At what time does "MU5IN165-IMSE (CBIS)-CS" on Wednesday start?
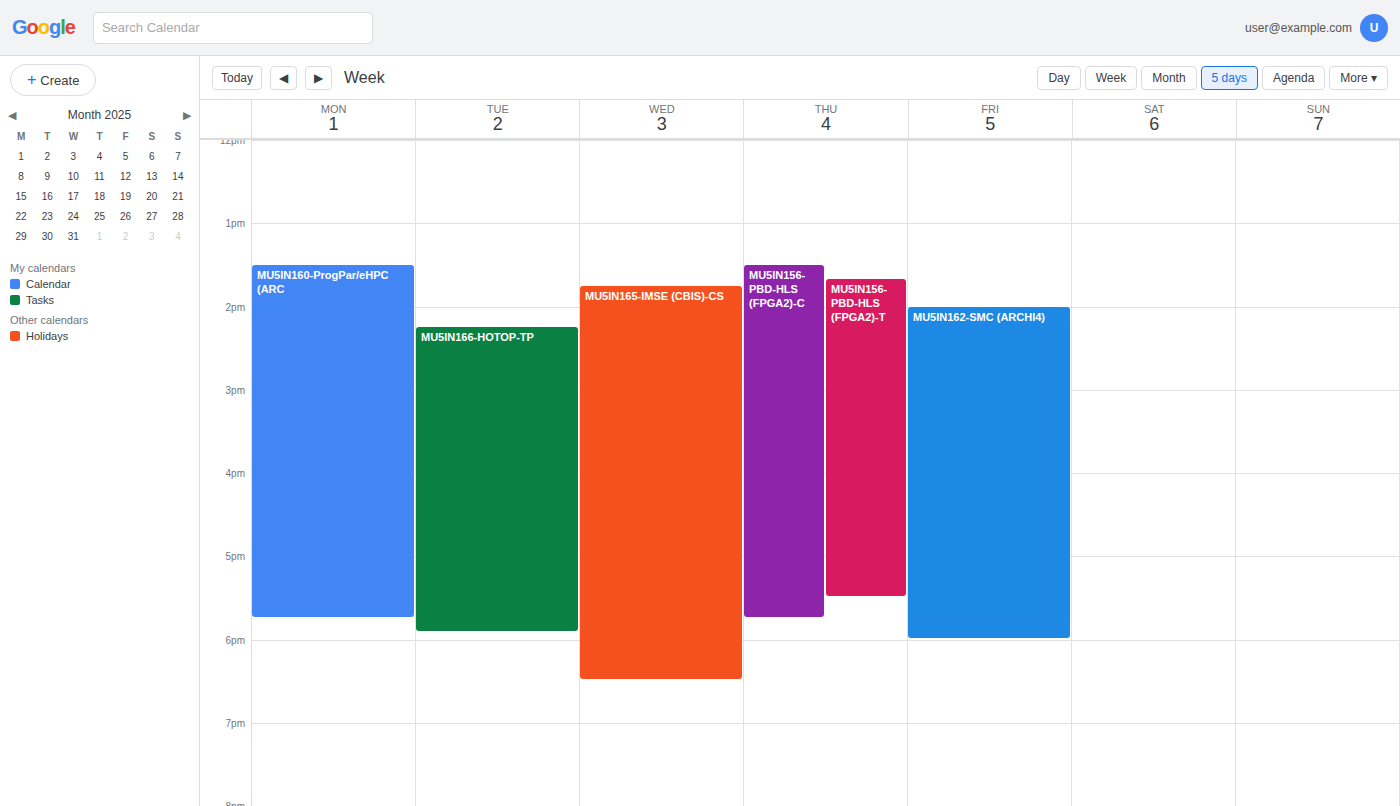
1:45 PM